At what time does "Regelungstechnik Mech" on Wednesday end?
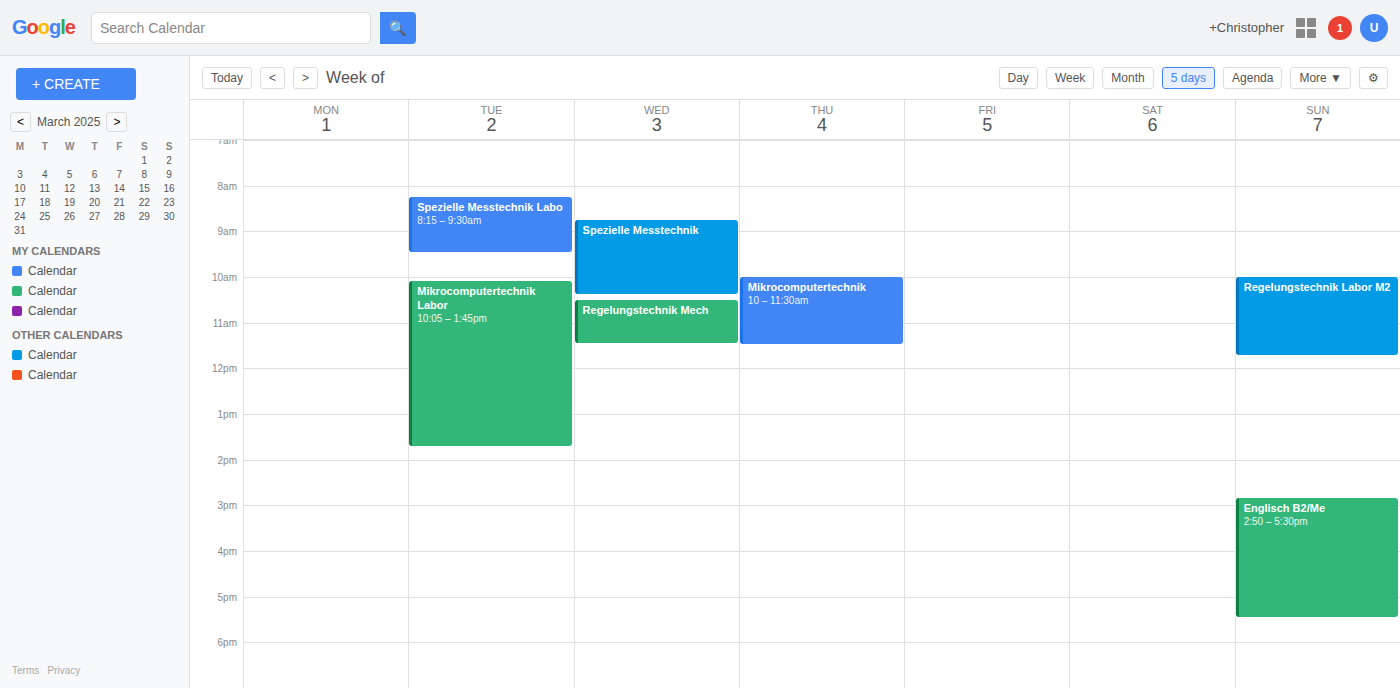
11:30